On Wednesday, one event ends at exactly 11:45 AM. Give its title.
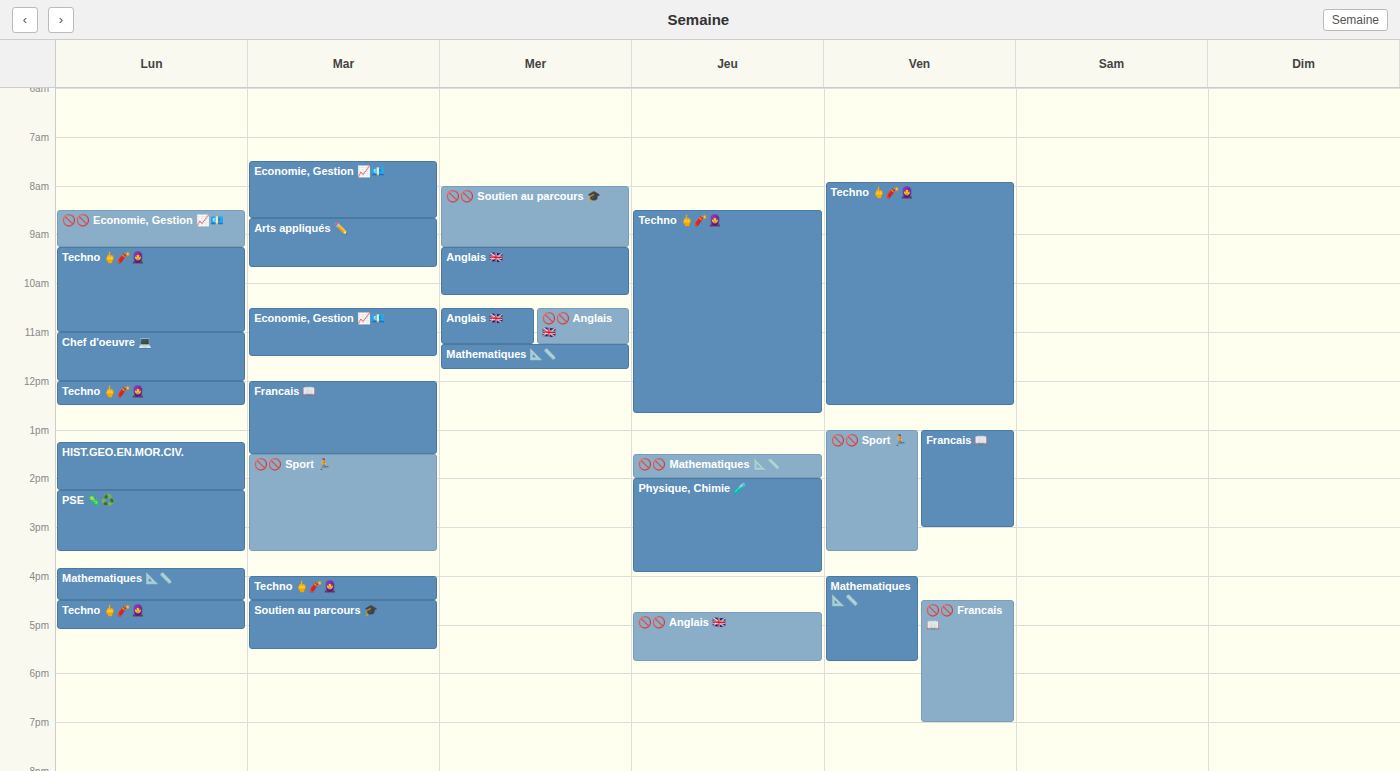
"Mathematiques 📐📏"